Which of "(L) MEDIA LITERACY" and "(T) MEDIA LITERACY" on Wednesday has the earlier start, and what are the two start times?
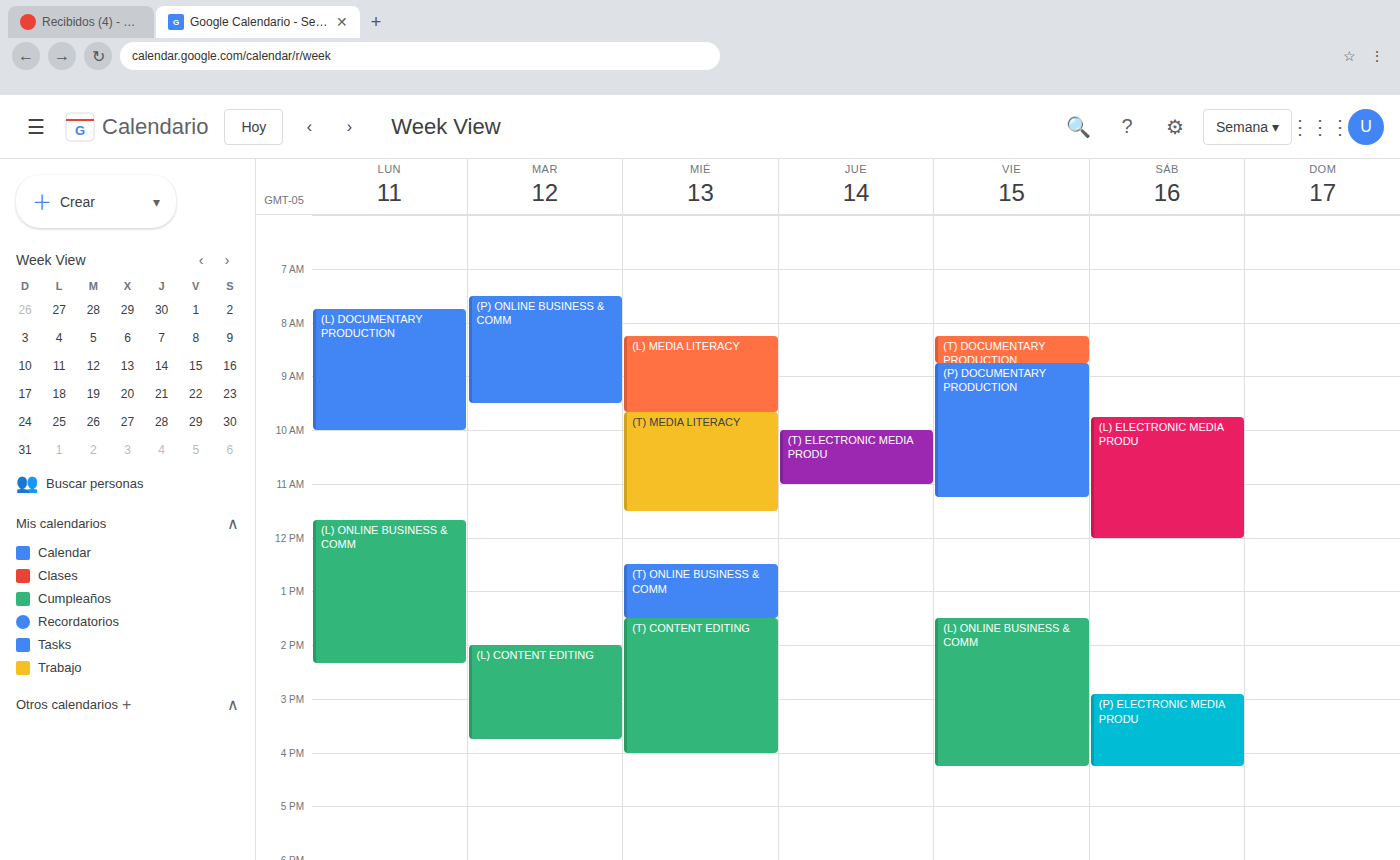
"(L) MEDIA LITERACY" 08:15; "(T) MEDIA LITERACY" 09:40.